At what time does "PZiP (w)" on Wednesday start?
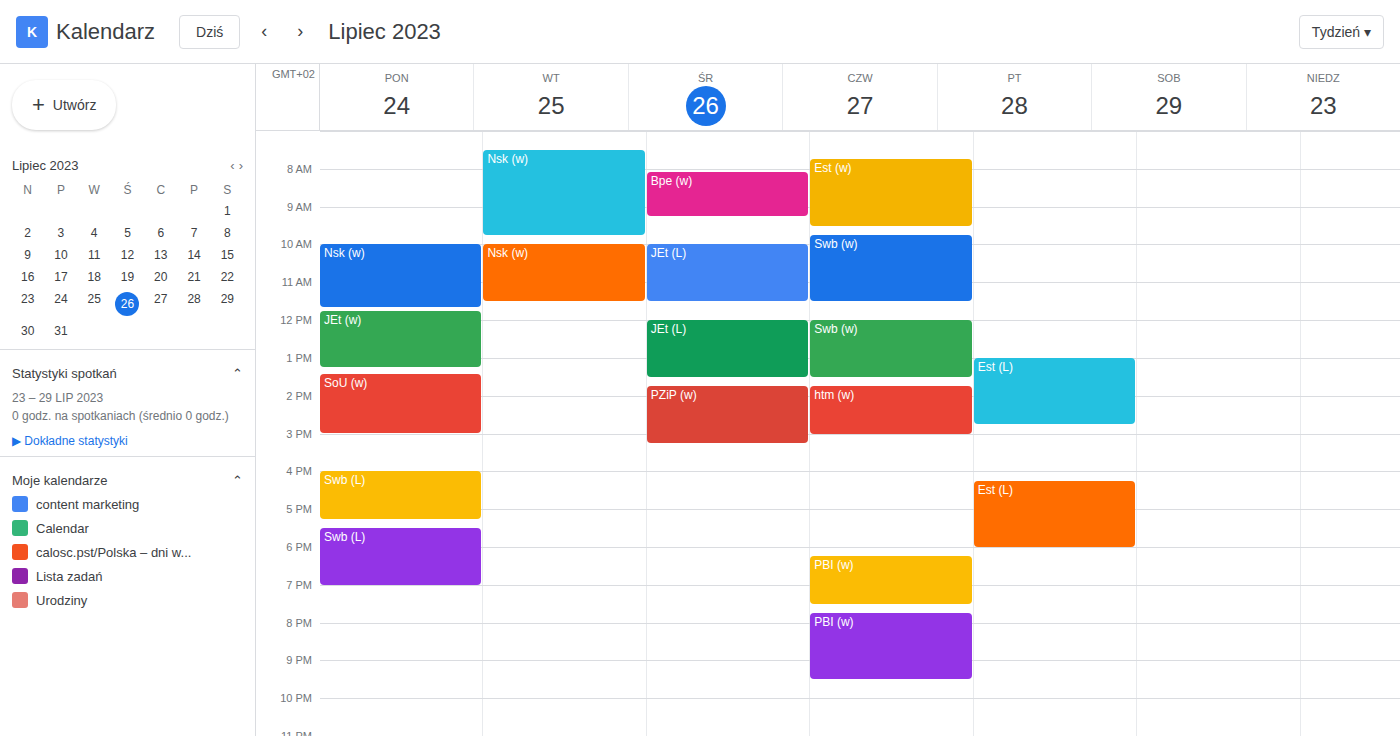
1:45 PM